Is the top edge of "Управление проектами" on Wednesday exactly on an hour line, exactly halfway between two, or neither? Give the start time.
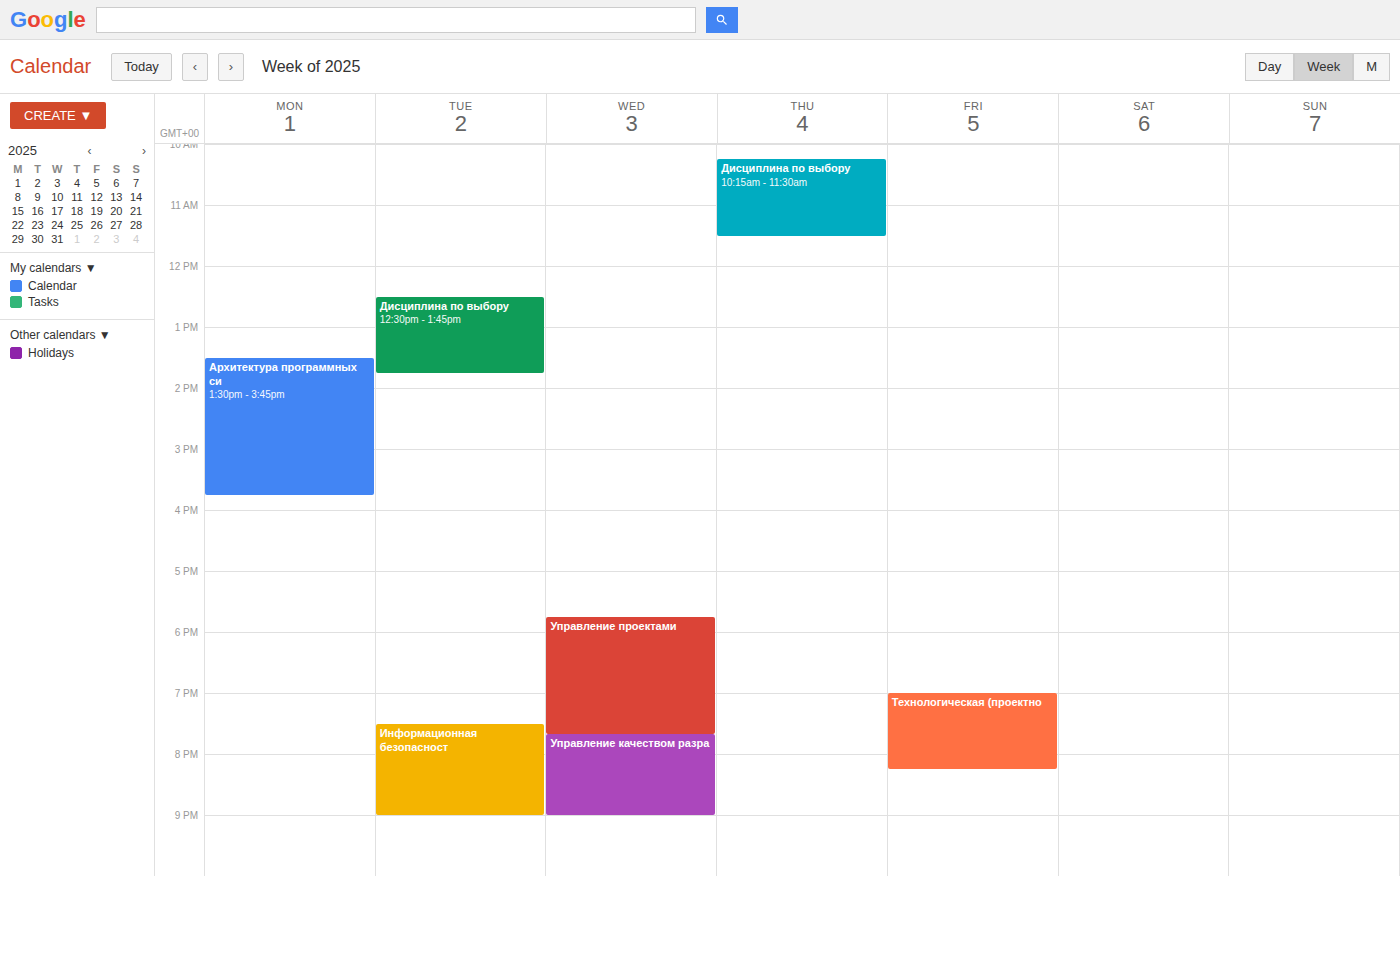
5:45 PM -- neither: three quarters of the way from the 5 PM line to the 6 PM line.